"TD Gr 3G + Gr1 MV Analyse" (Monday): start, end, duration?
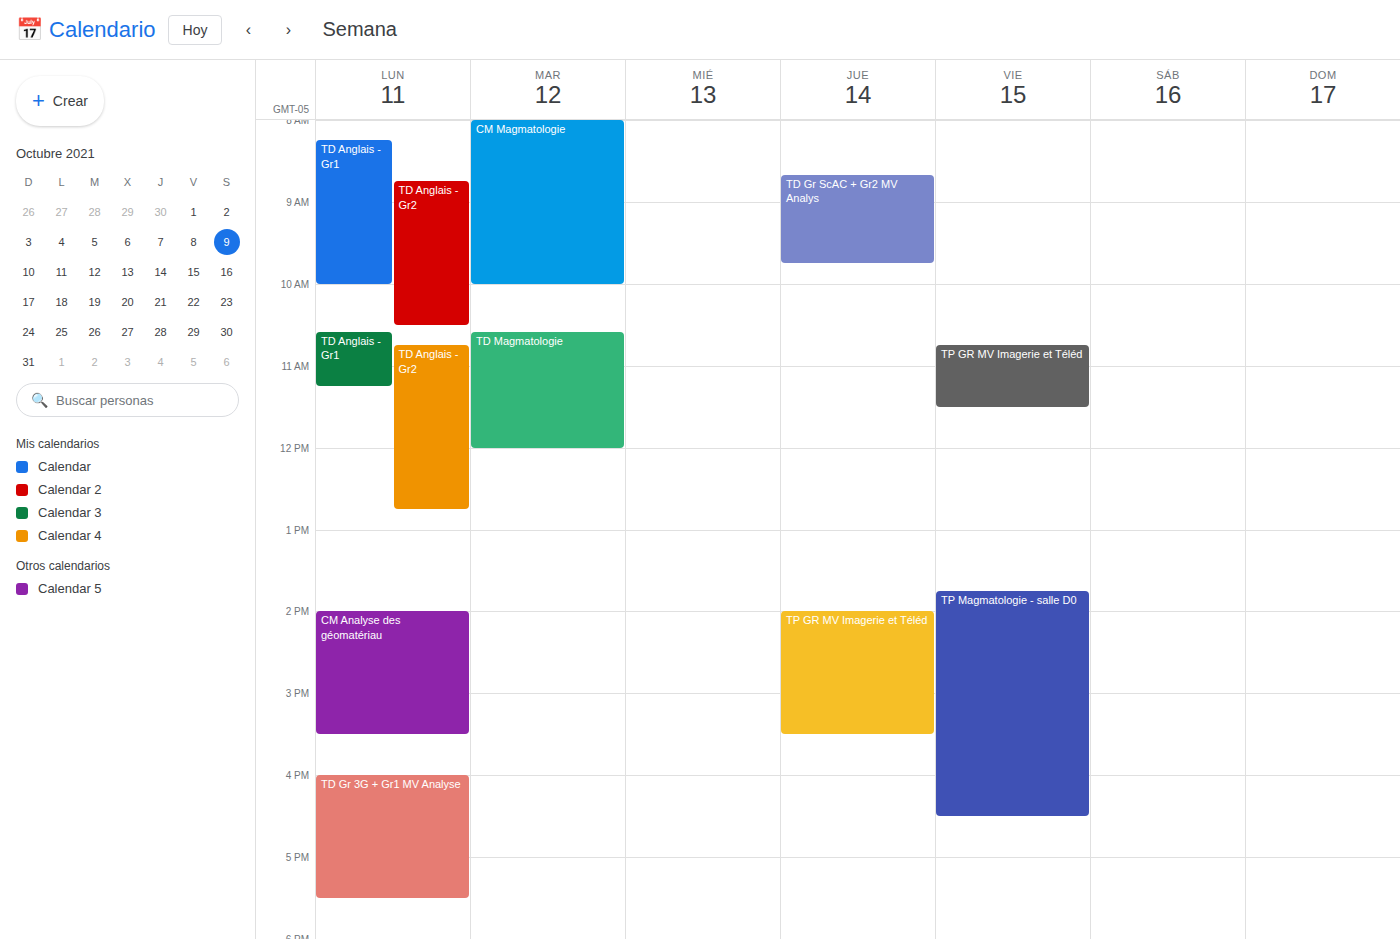
4:00 PM to 5:30 PM, 1 hour 30 minutes